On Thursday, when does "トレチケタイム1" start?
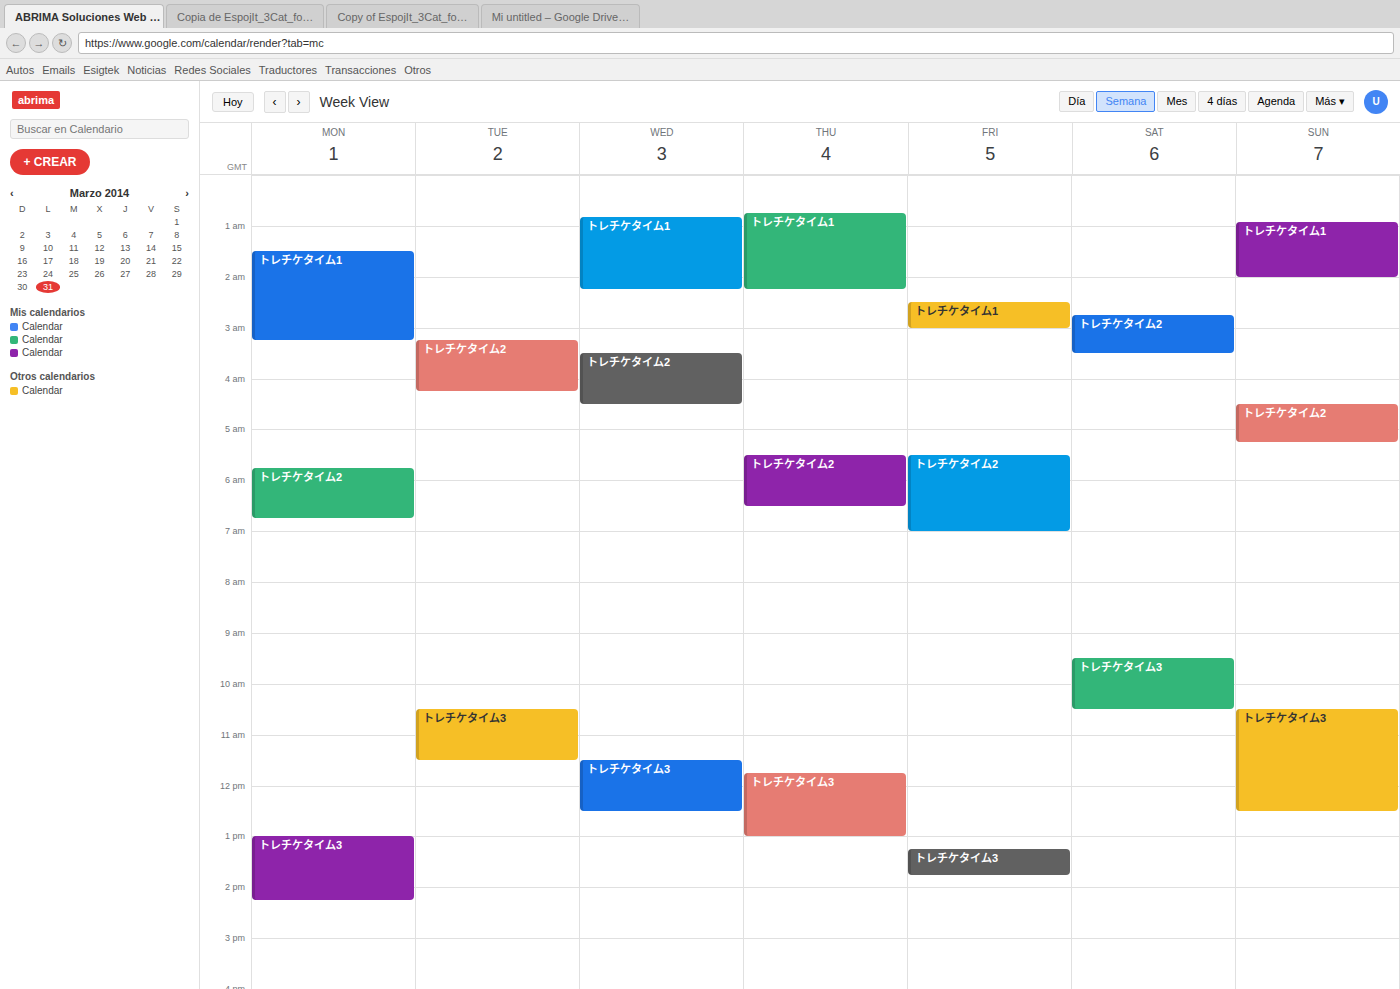
12:45 AM